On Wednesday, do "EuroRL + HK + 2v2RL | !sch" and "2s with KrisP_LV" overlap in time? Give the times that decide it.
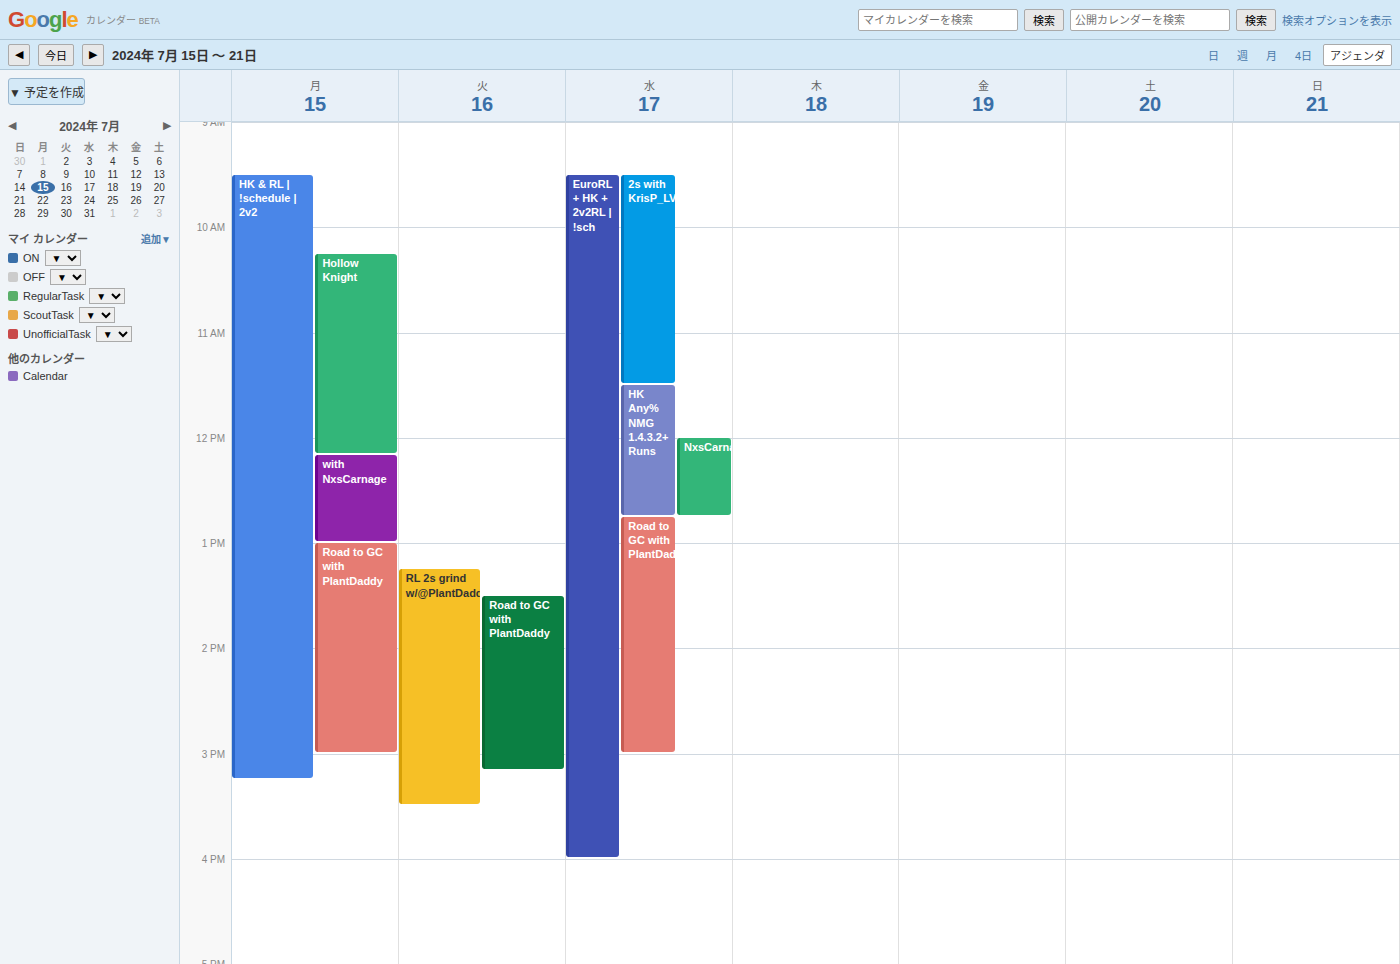
"EuroRL + HK + 2v2RL | !sch" starts at 9:30 AM, before "2s with KrisP_LV" ends at 11:30 AM -- they overlap.